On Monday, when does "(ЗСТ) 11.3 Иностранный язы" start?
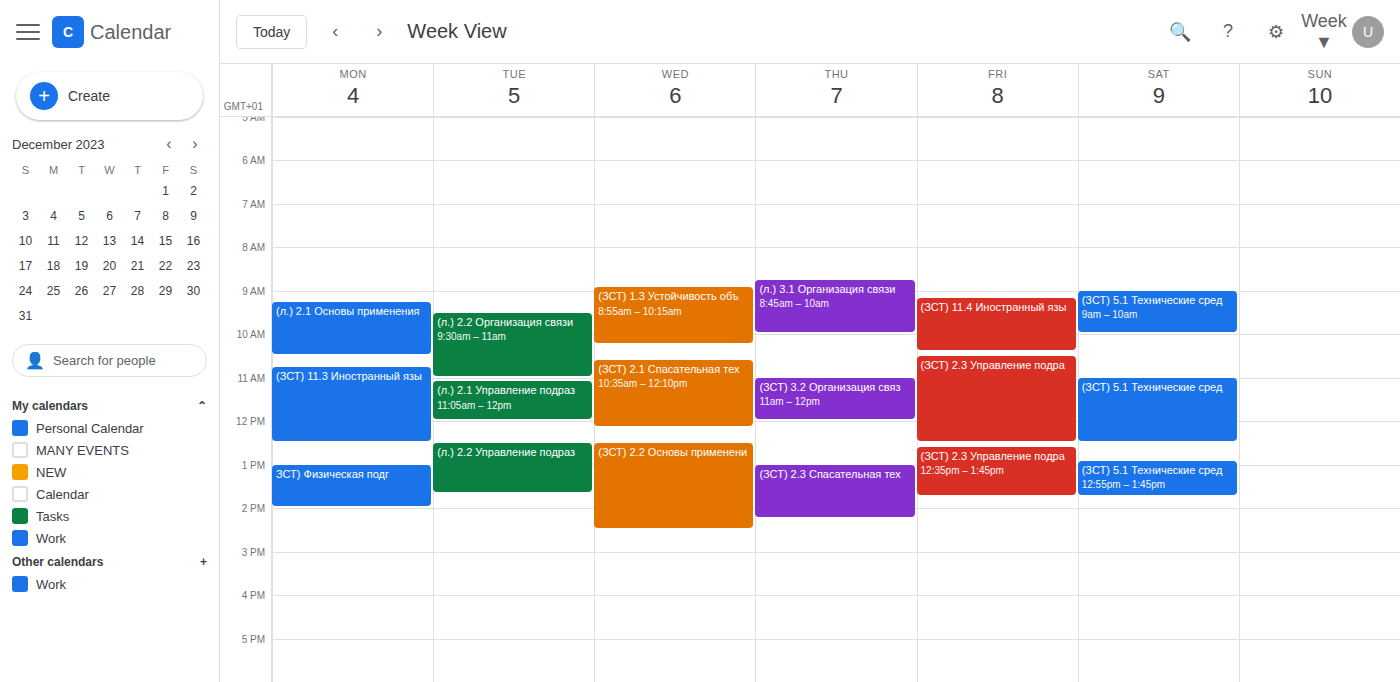
10:45 AM